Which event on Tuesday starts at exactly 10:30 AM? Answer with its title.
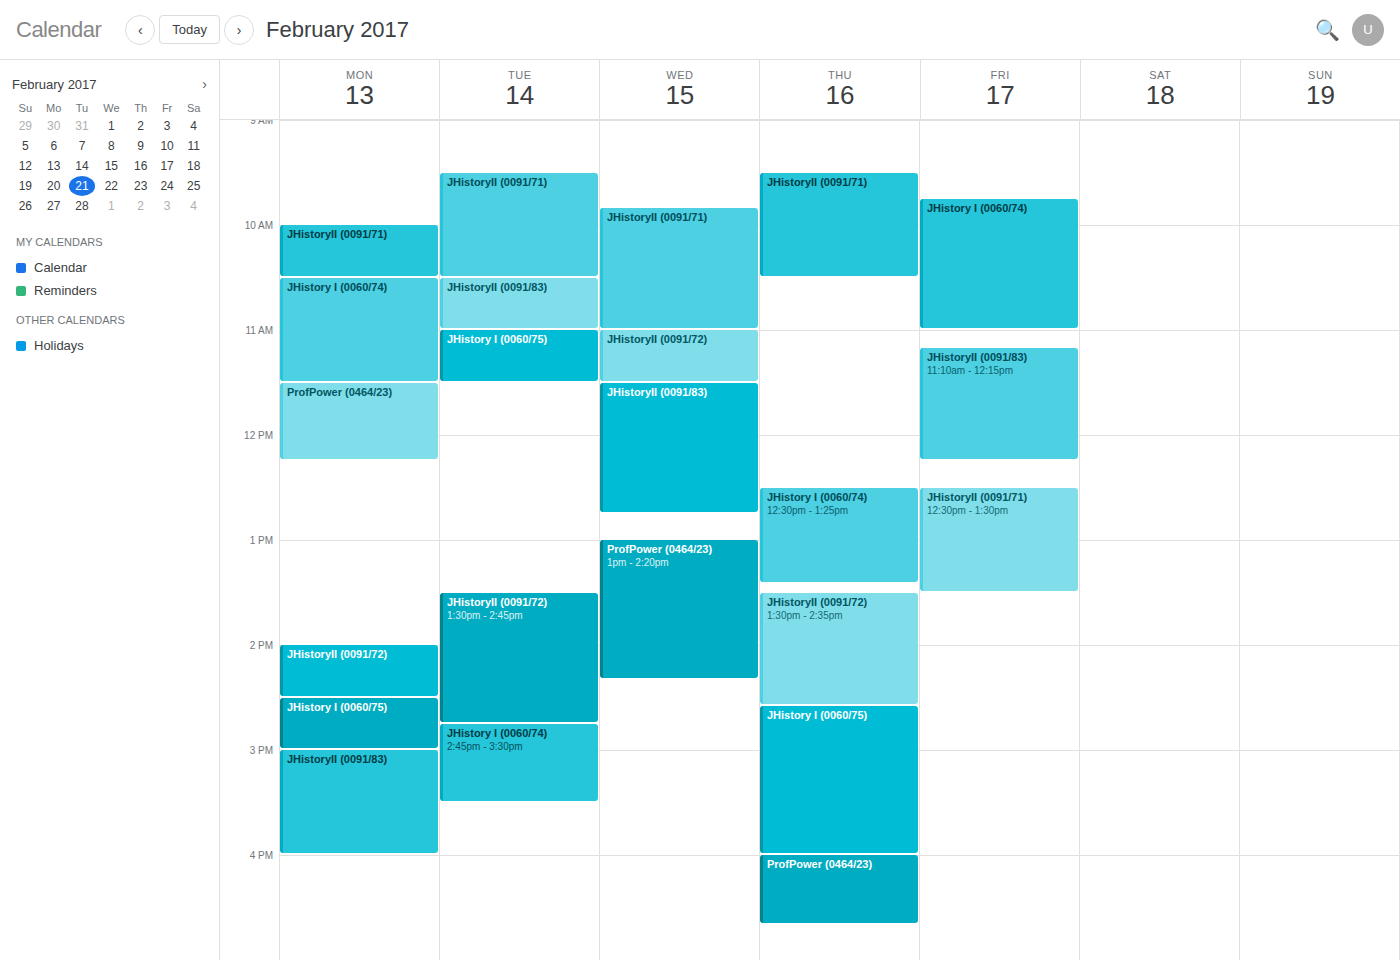
"JHistoryII (0091/83)"